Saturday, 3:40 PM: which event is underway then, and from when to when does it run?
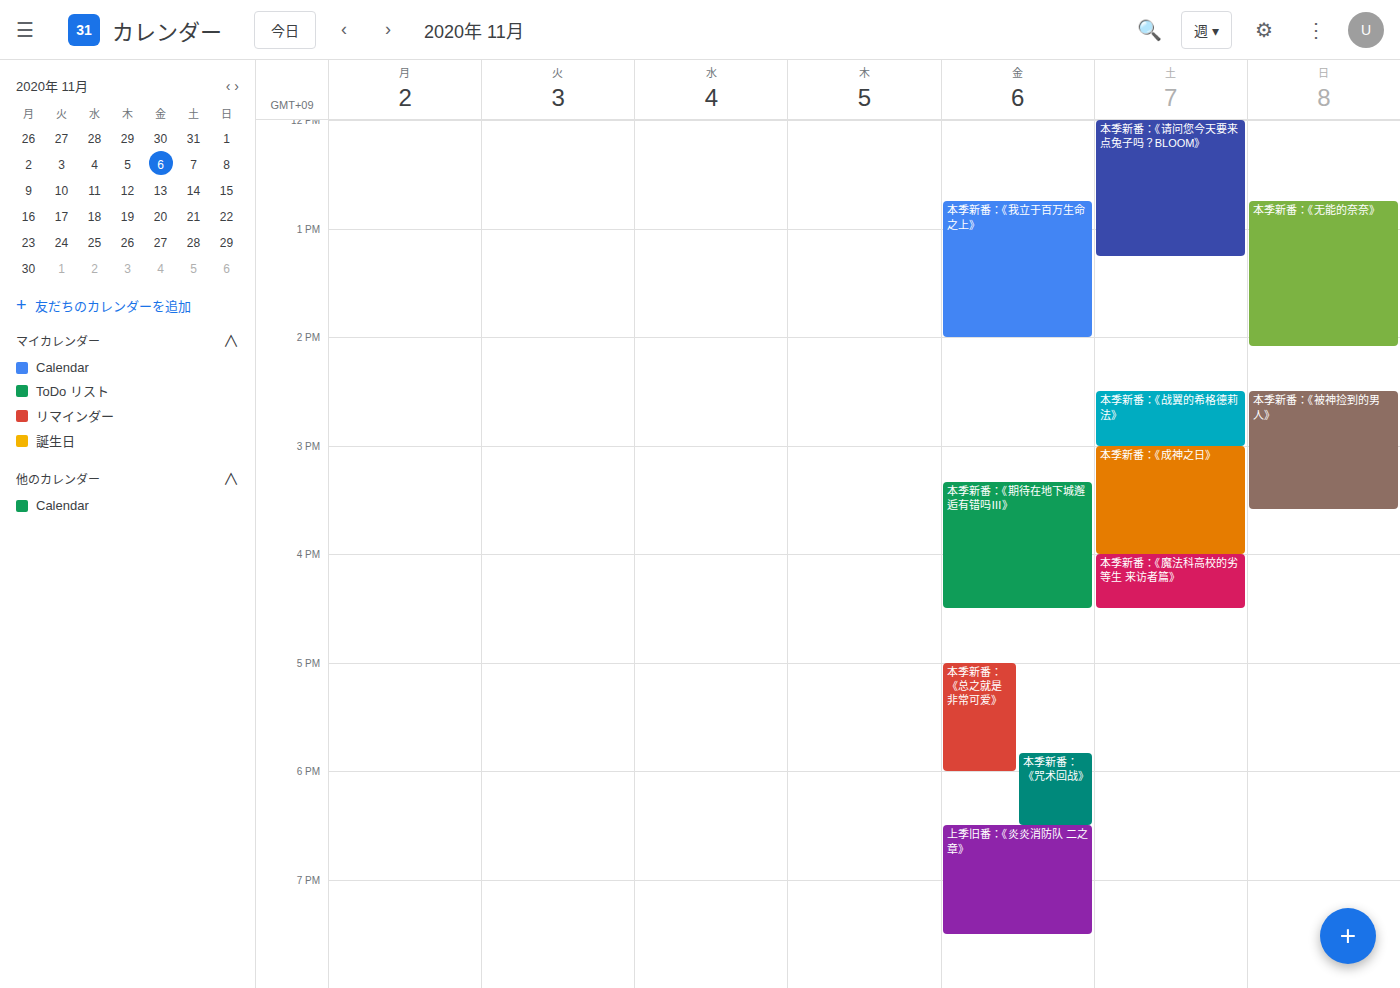
"本季新番：《成神之日》", 3:00 PM to 4:00 PM